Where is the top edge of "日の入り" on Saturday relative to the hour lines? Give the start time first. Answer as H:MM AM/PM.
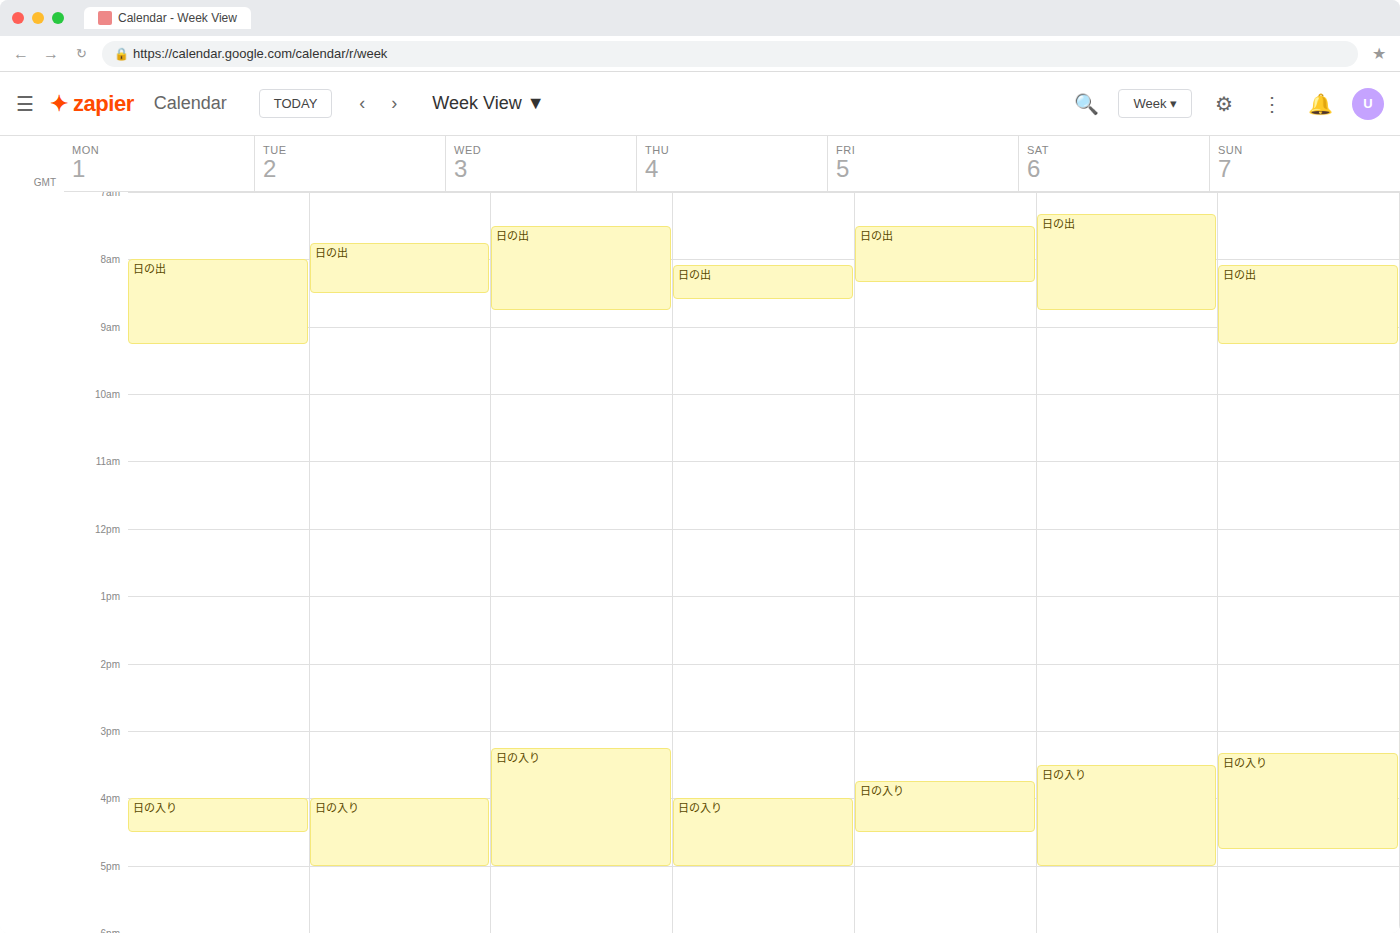
3:30 PM -- halfway between the 3 PM and 4 PM lines.